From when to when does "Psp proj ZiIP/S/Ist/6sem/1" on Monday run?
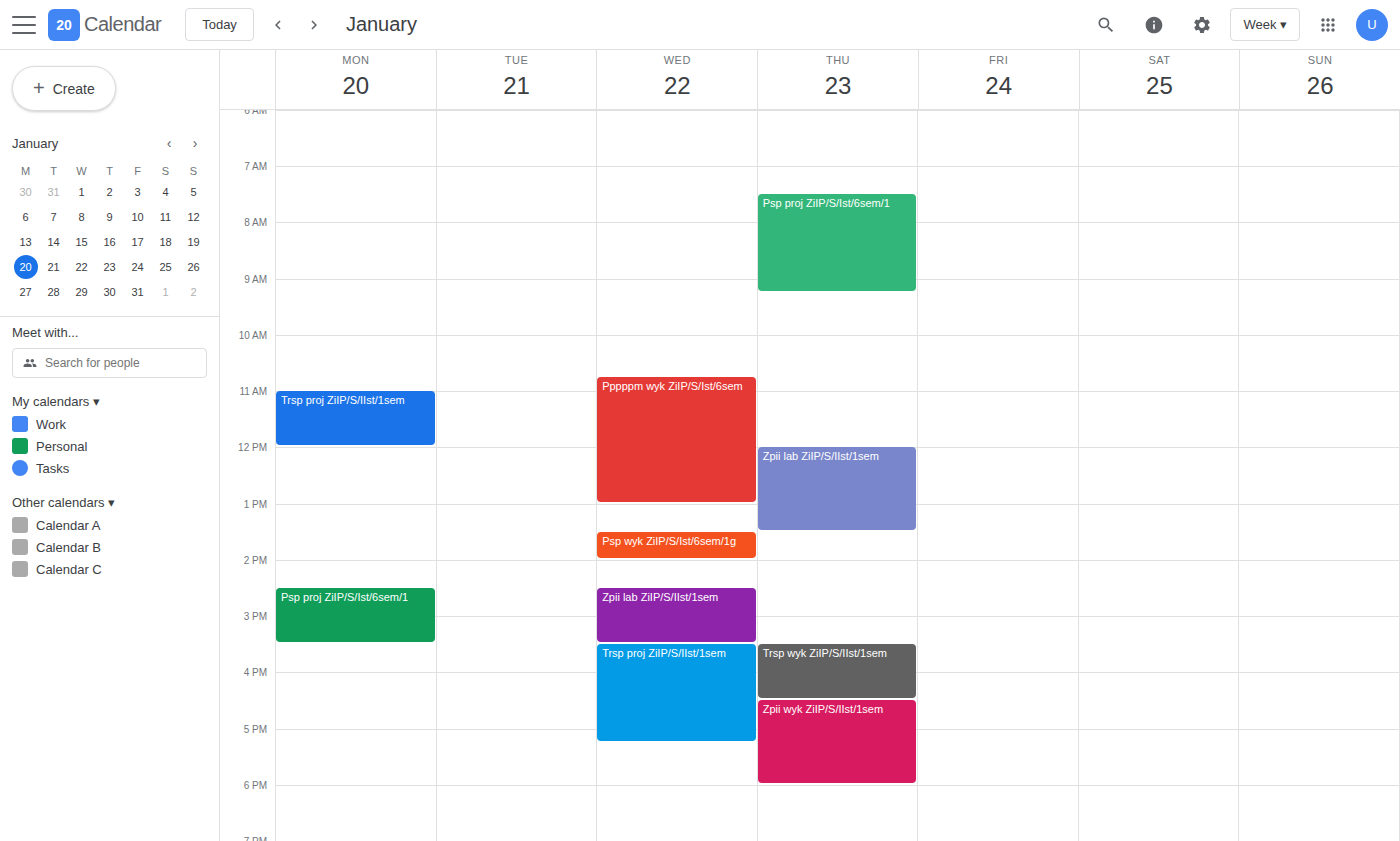
2:30 PM to 3:30 PM